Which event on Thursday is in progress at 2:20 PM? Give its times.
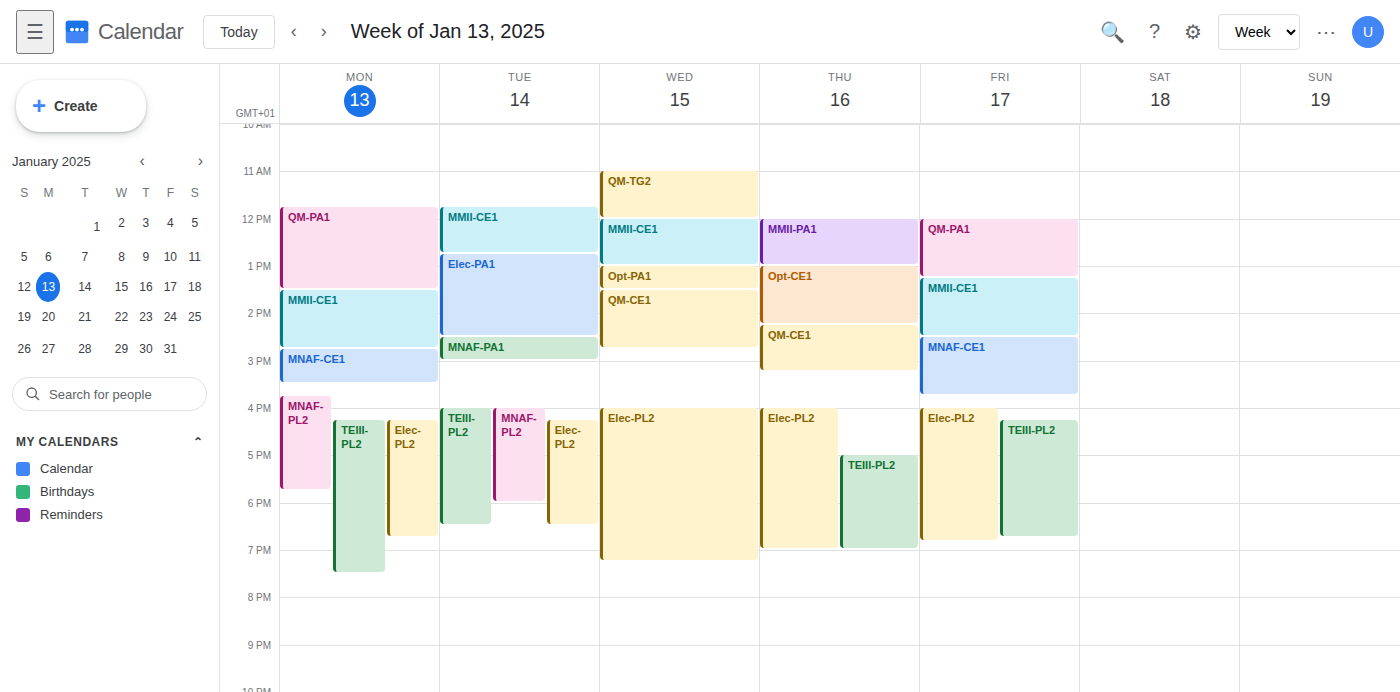
"QM-CE1", 2:15 PM to 3:15 PM